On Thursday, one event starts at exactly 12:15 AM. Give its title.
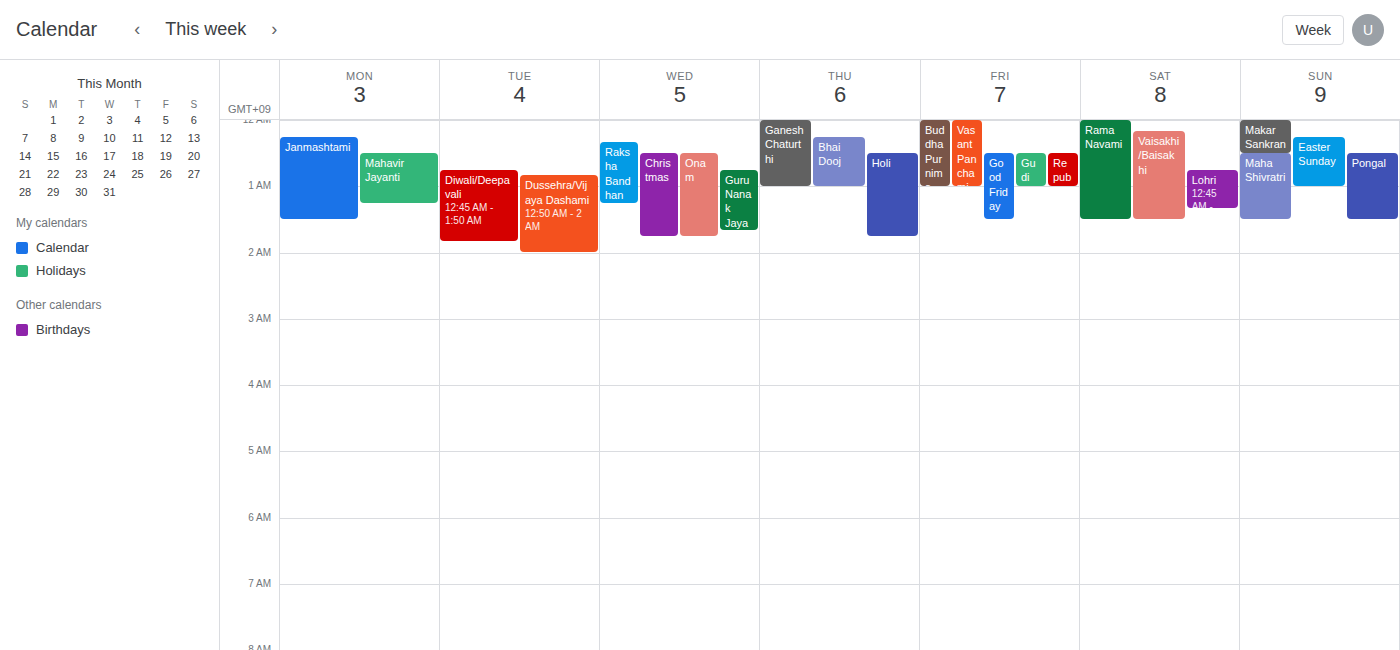
"Bhai Dooj"